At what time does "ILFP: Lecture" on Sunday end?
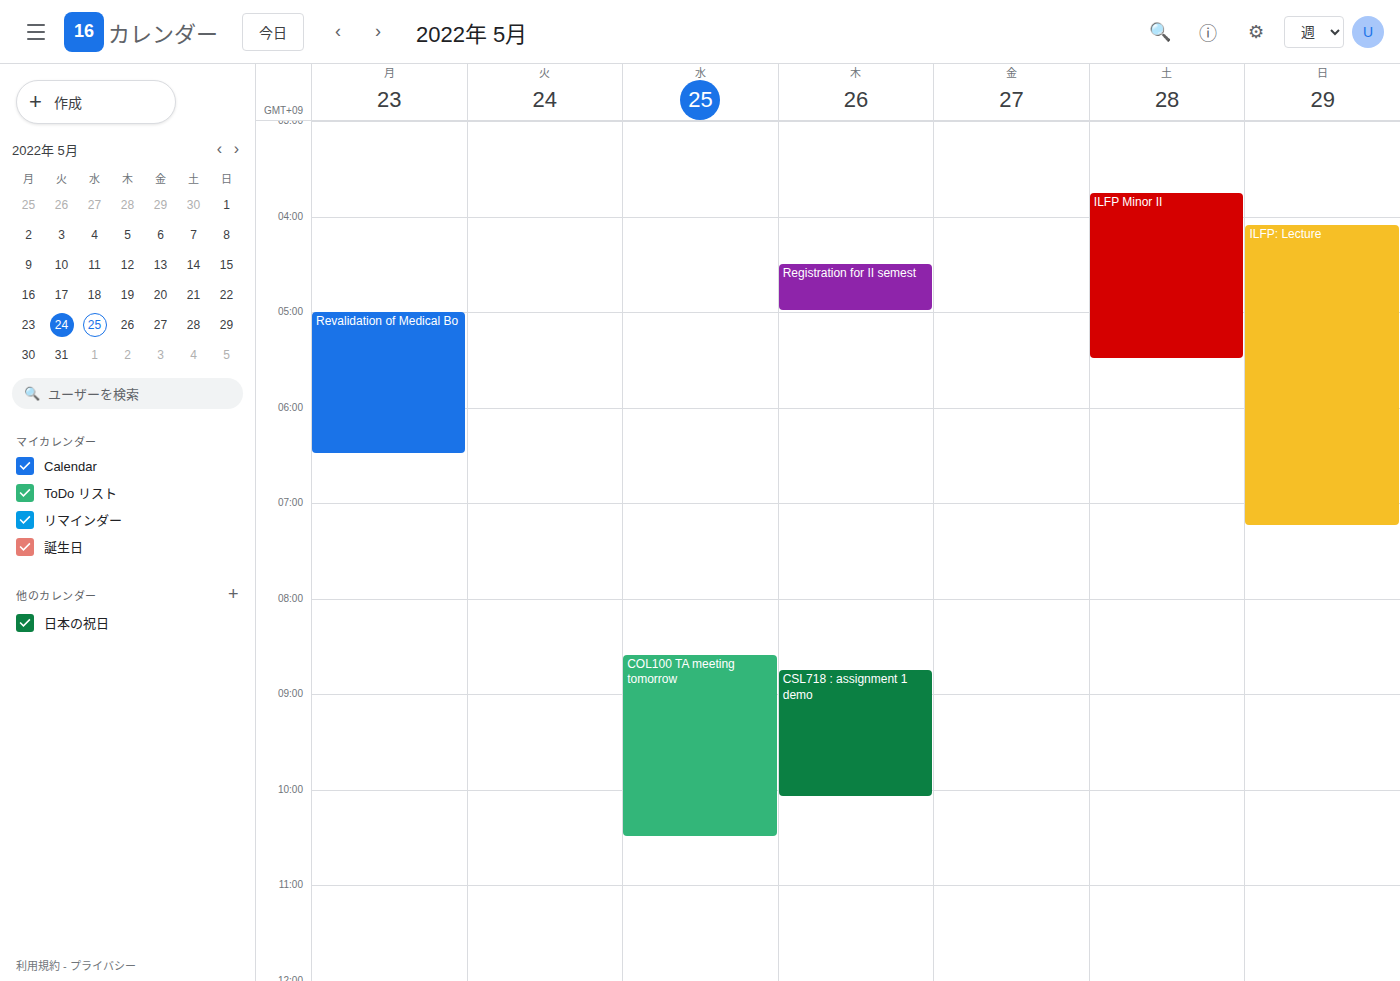
7:15 AM